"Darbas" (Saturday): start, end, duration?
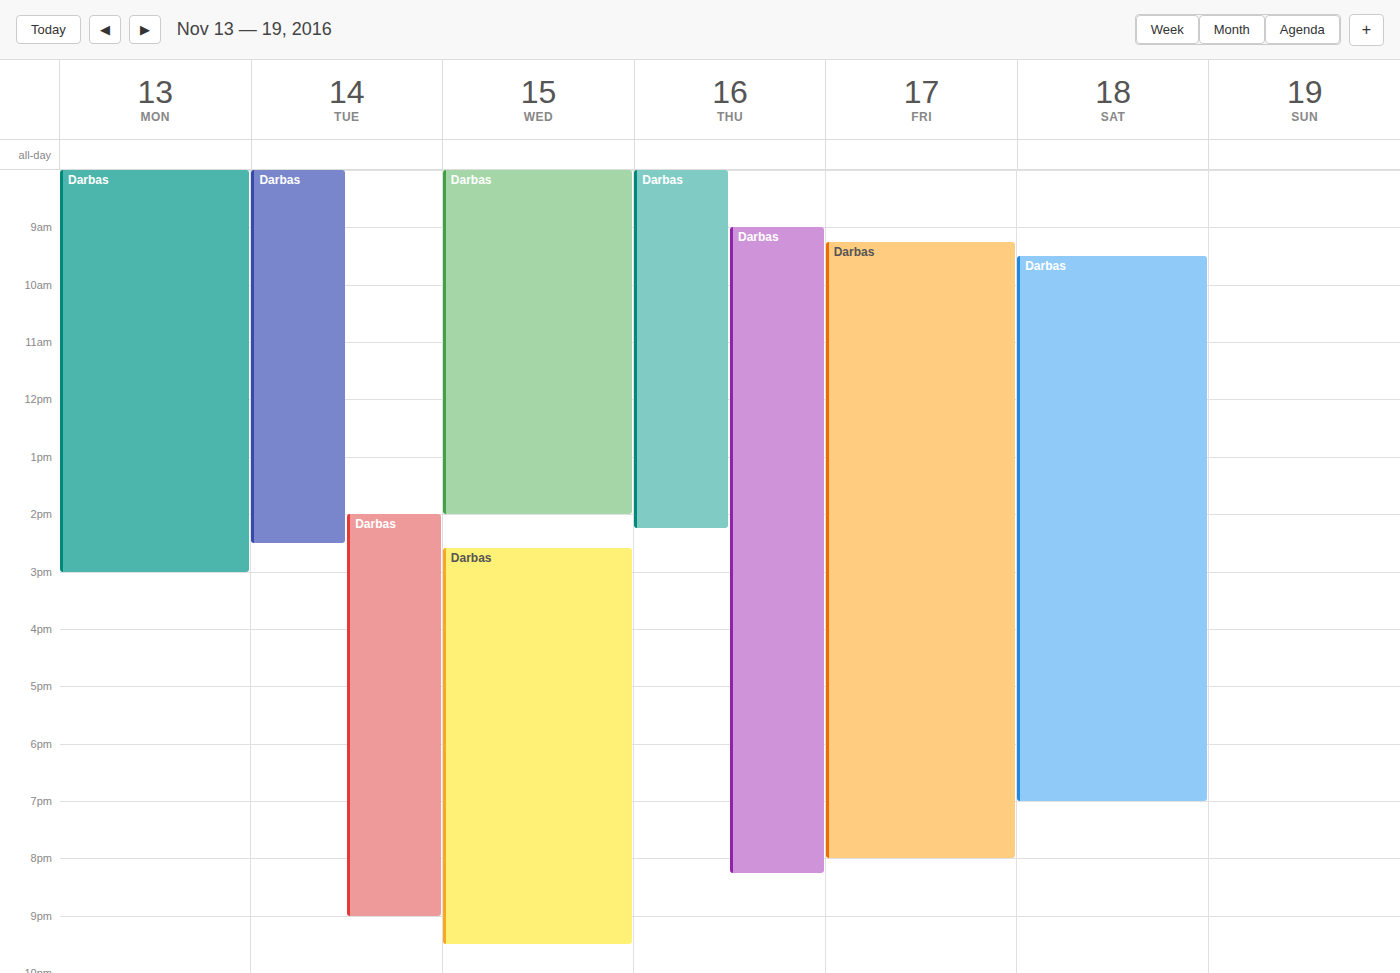
9:30 AM to 7:00 PM, 9 hours 30 minutes